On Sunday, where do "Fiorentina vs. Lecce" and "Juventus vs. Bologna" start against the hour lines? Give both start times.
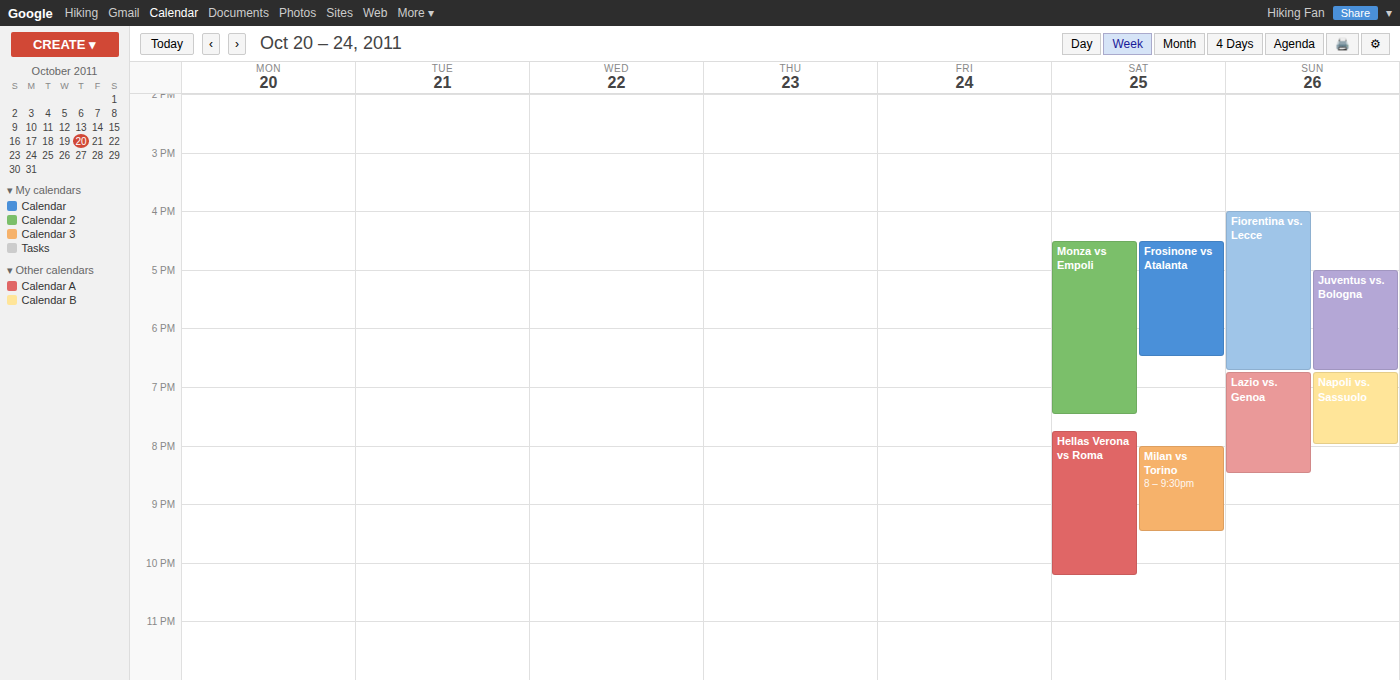
"Fiorentina vs. Lecce": 16:00, exactly on the 16:00 line. "Juventus vs. Bologna": 17:00, exactly on the 17:00 line.